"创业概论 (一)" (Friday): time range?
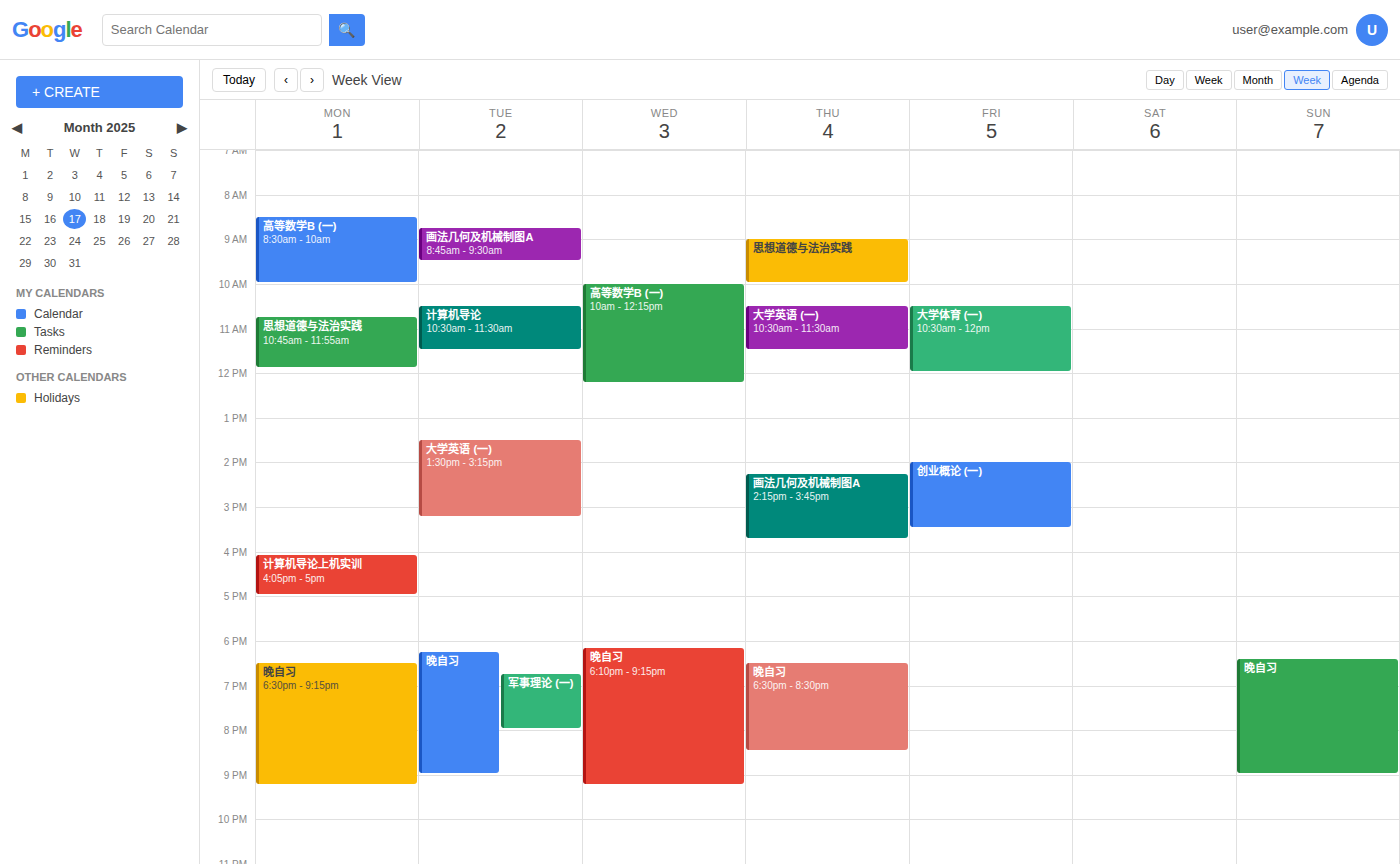
2:00 PM to 3:30 PM